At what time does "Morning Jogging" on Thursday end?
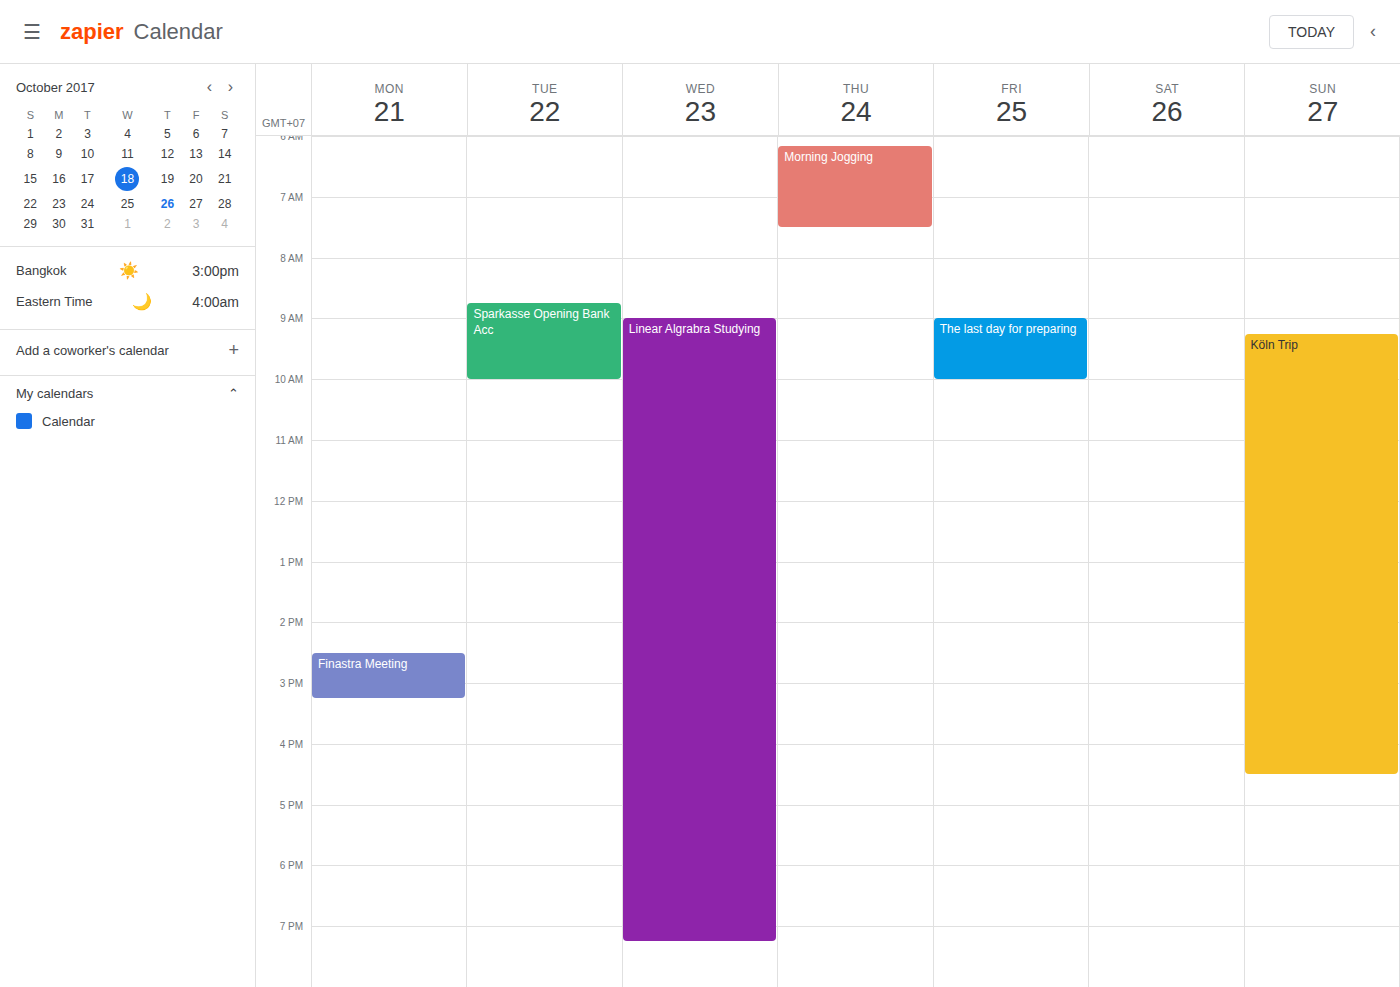
07:30